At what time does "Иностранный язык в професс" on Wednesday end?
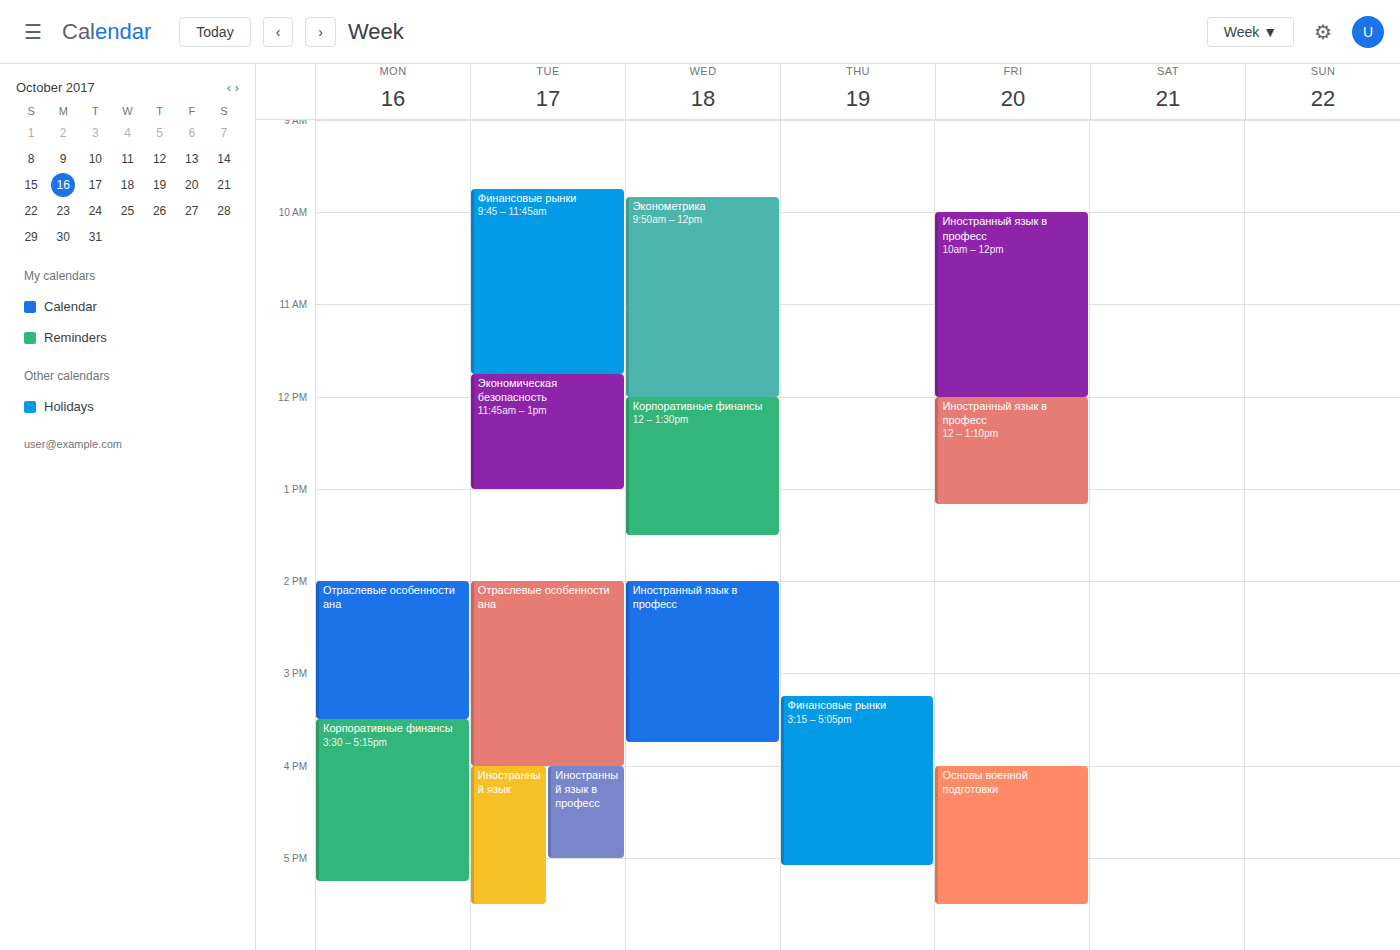
3:45 PM